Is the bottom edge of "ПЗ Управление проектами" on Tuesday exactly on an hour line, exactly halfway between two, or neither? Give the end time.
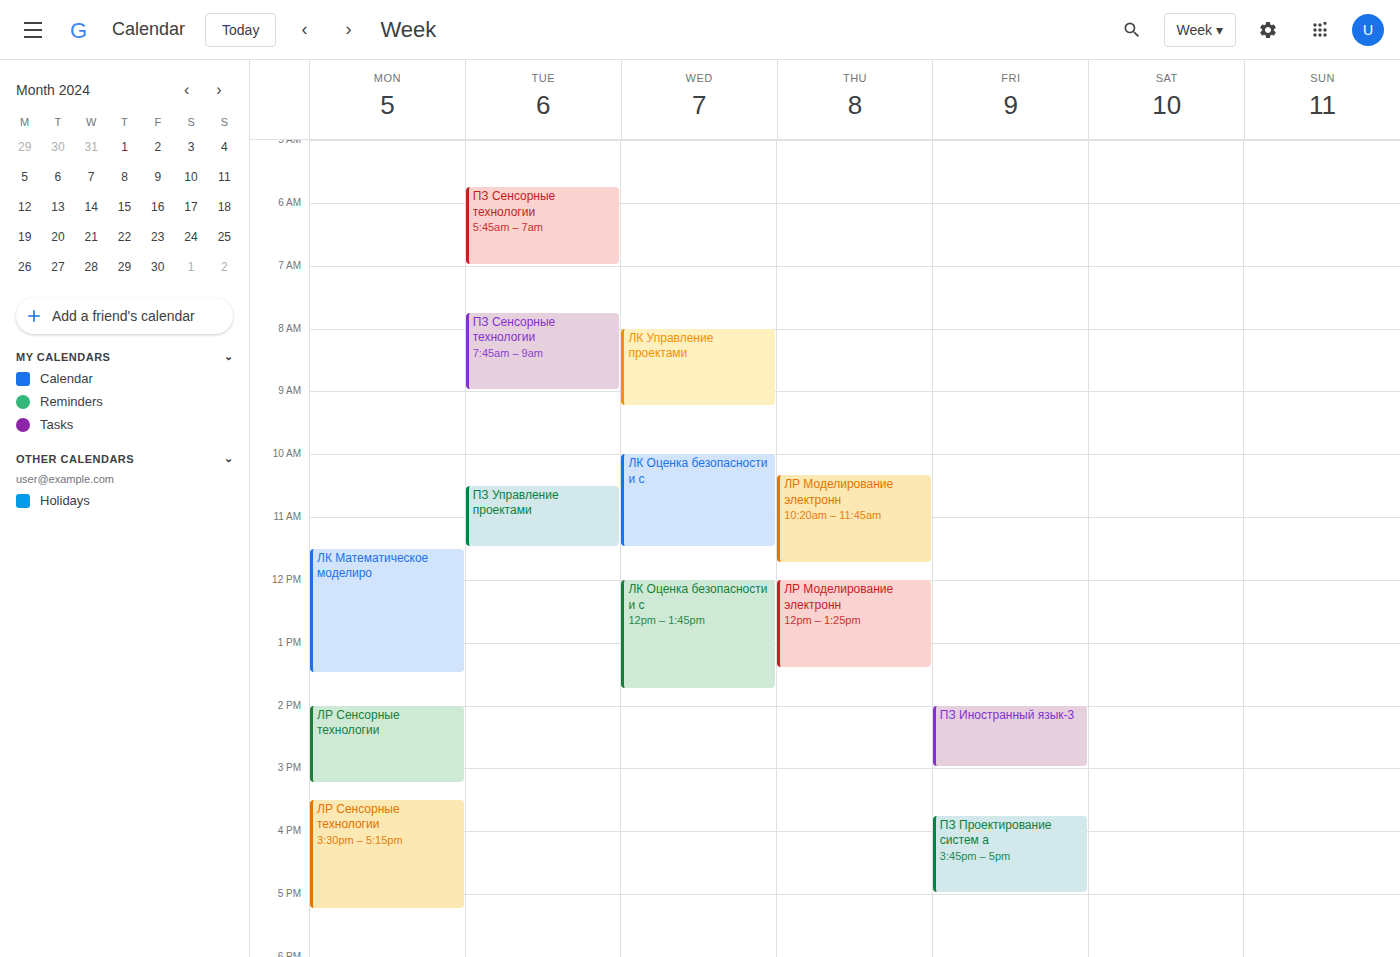
11:30 AM -- halfway between the 11 AM and 12 PM lines.